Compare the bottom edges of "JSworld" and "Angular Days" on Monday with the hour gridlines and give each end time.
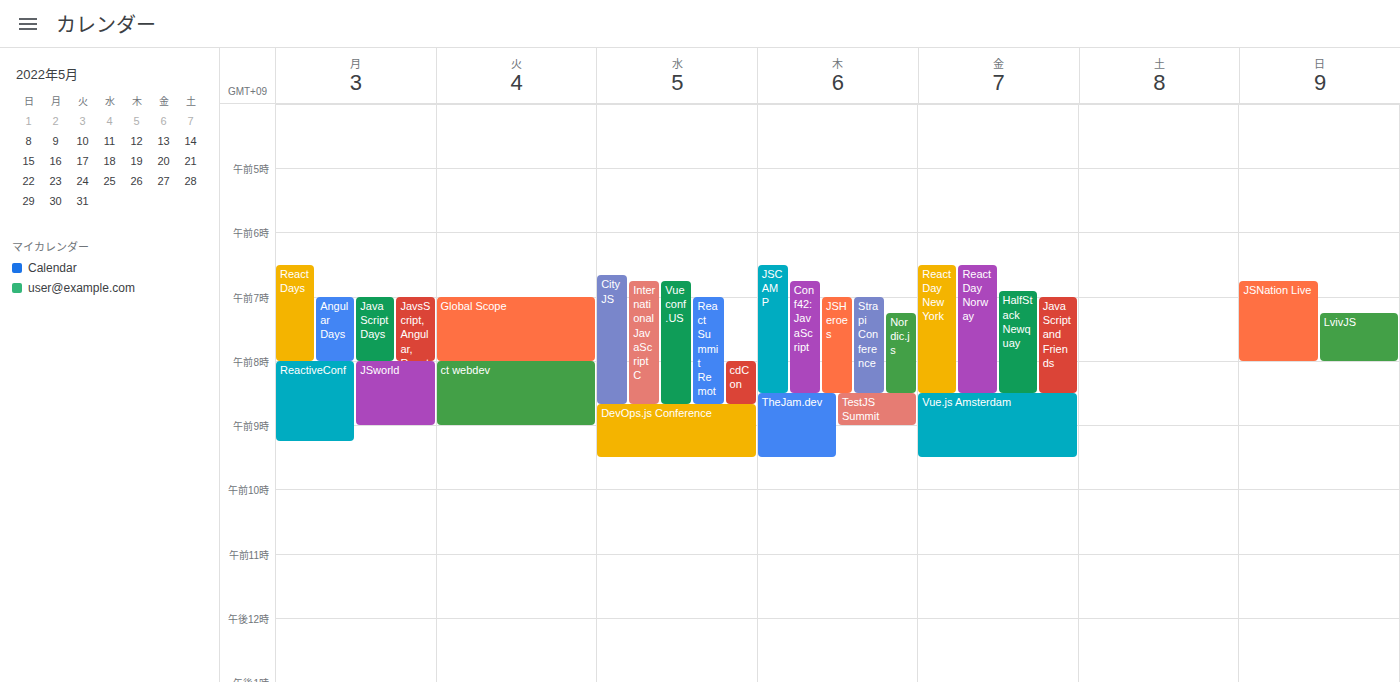
"JSworld": 9:00 AM, exactly on the 9 AM line. "Angular Days": 8:00 AM, exactly on the 8 AM line.